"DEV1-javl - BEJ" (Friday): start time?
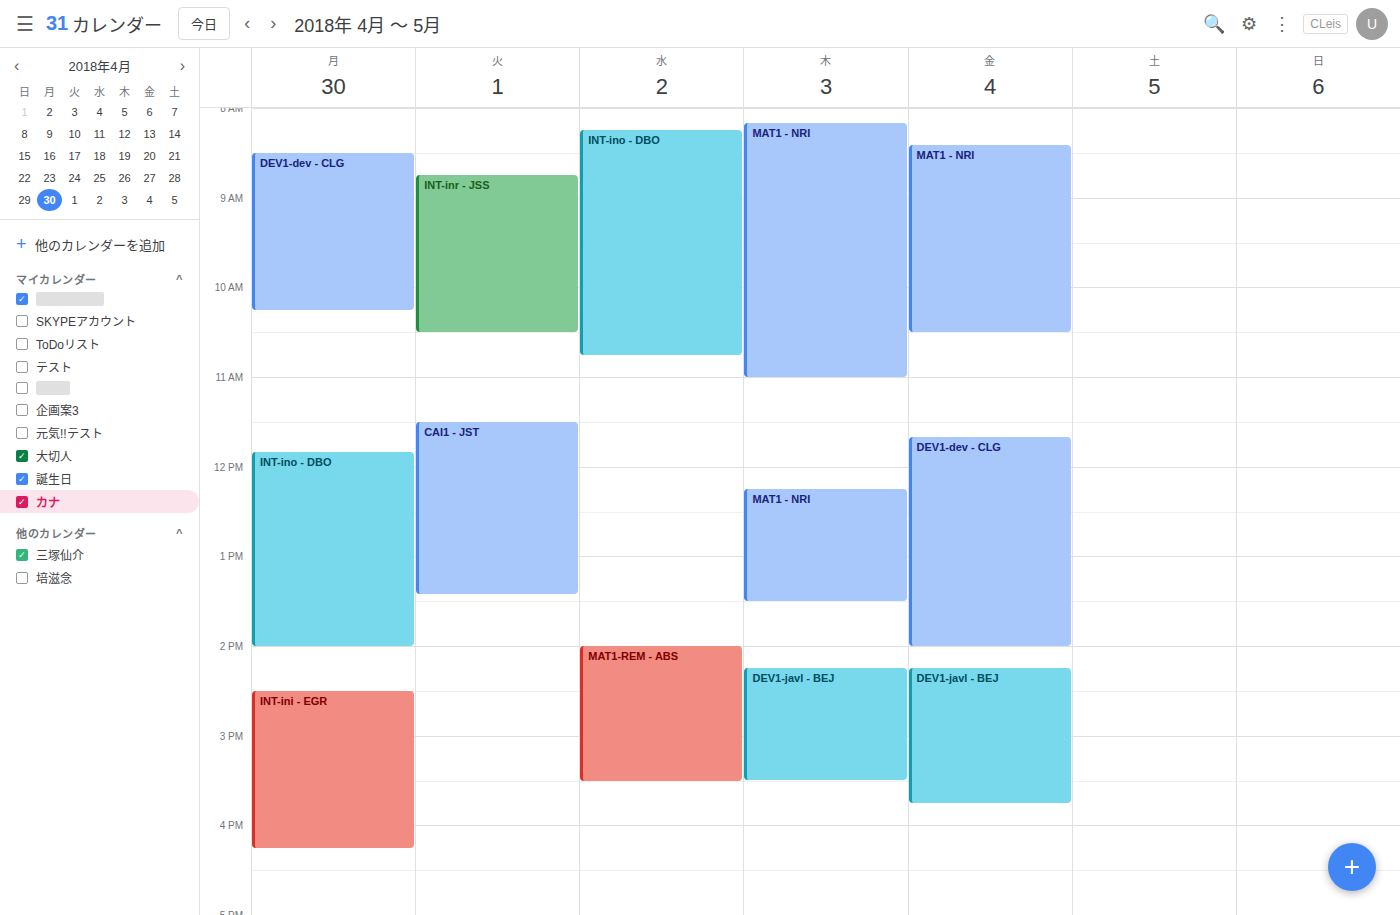
2:15 PM